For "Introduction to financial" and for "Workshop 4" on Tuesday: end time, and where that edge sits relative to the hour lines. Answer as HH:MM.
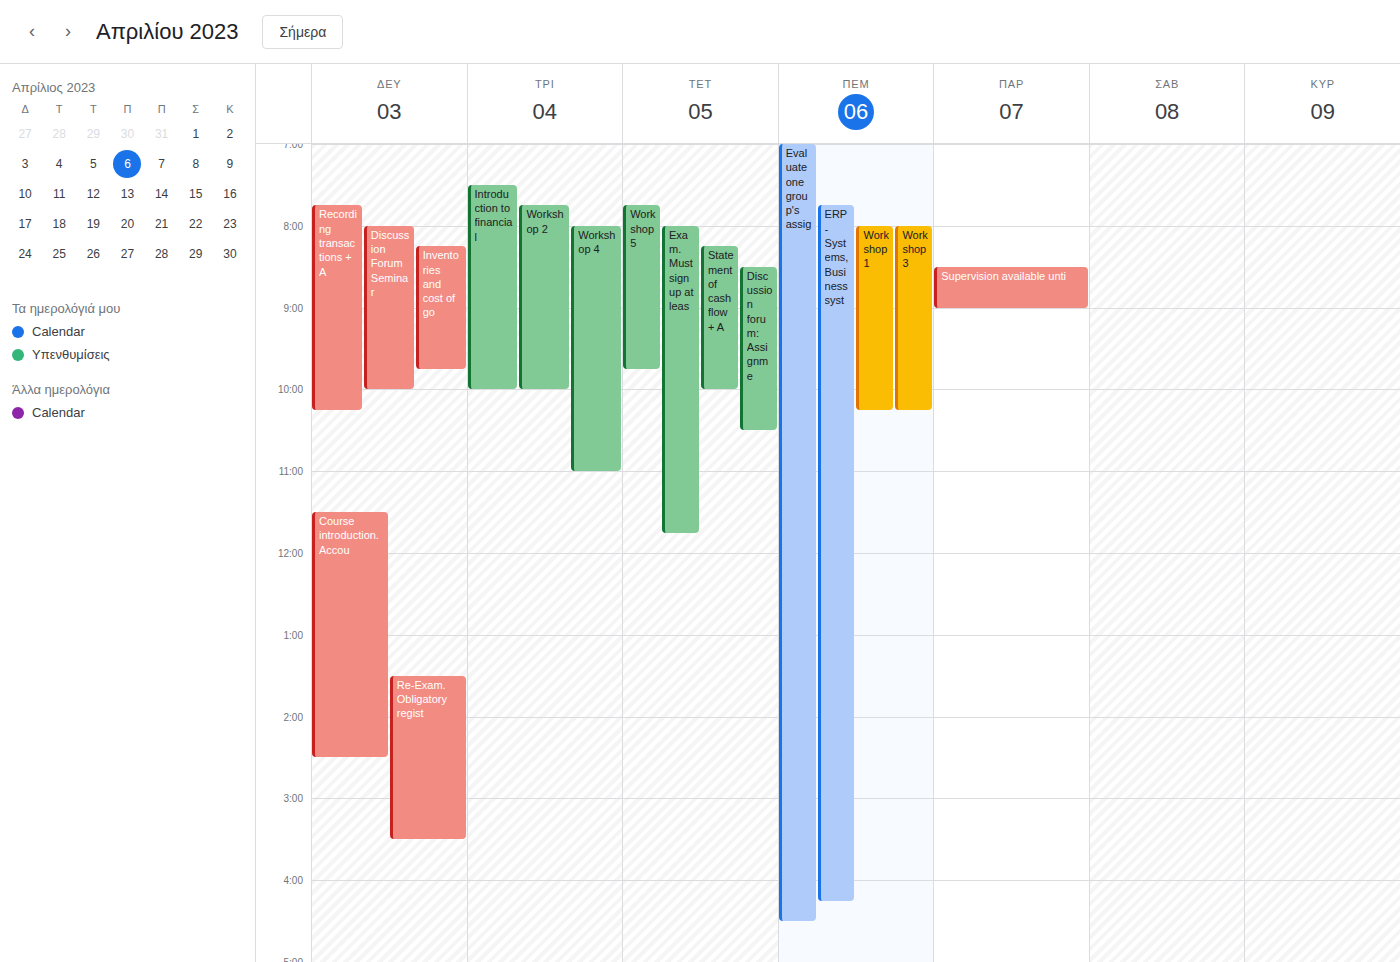
"Introduction to financial": 10:00, exactly on the 10:00 line. "Workshop 4": 11:00, exactly on the 11:00 line.